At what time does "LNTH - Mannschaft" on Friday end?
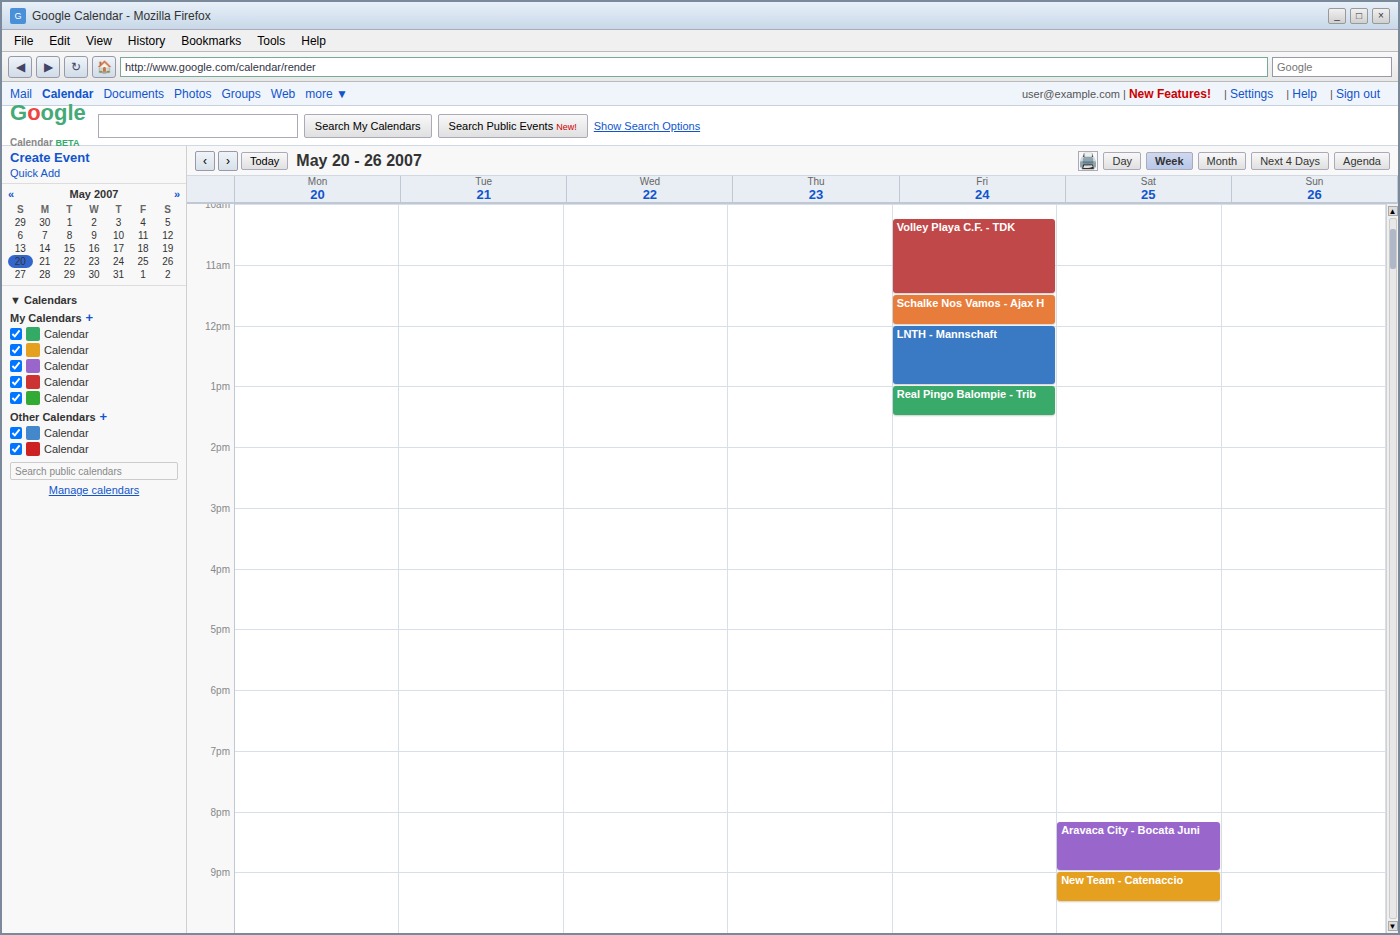
1:00 PM